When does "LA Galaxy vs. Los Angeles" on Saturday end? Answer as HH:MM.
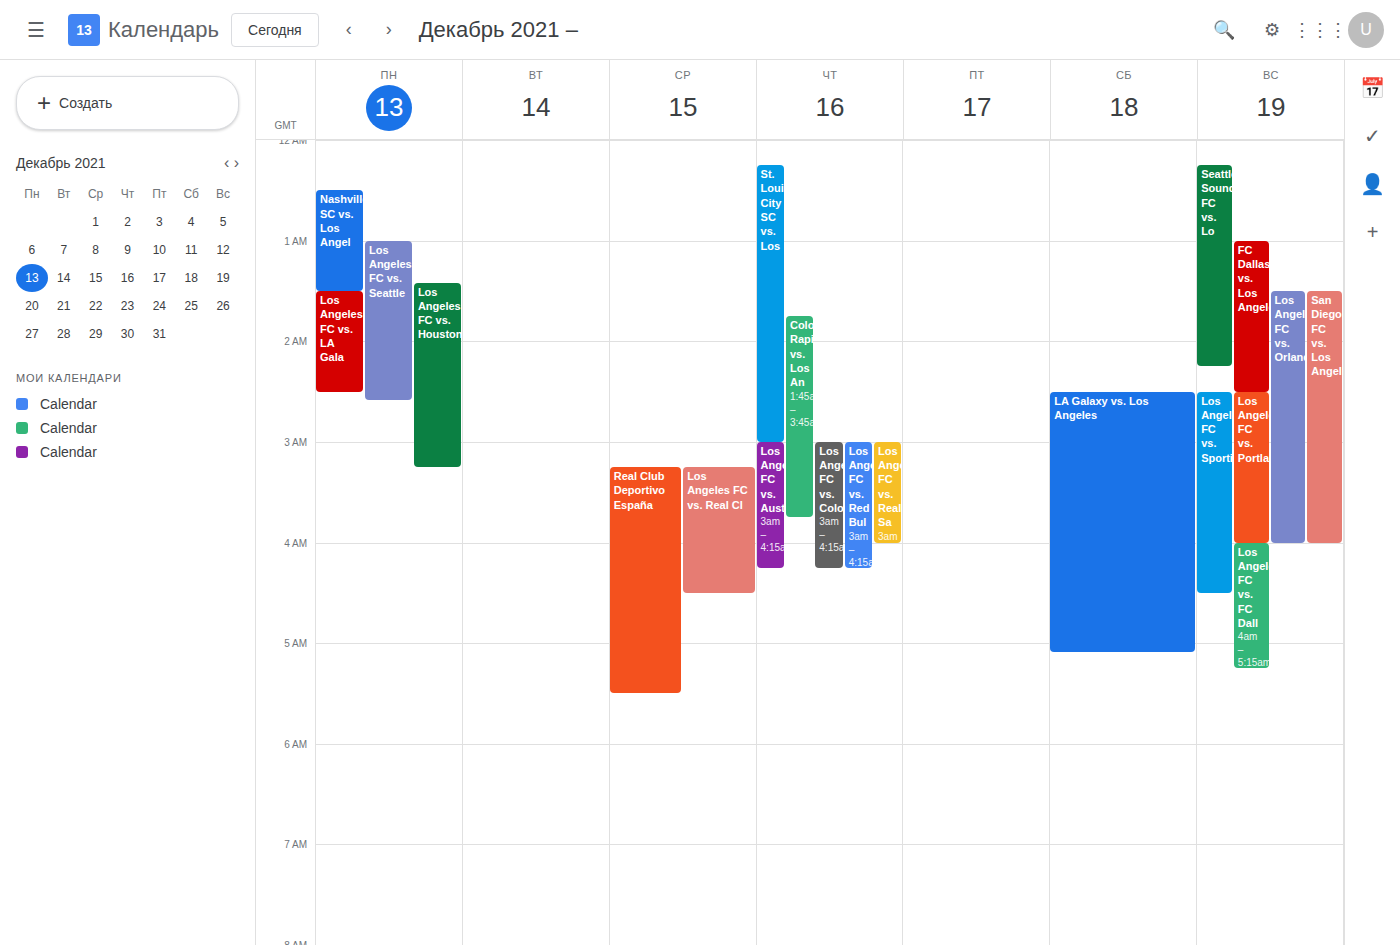
05:05